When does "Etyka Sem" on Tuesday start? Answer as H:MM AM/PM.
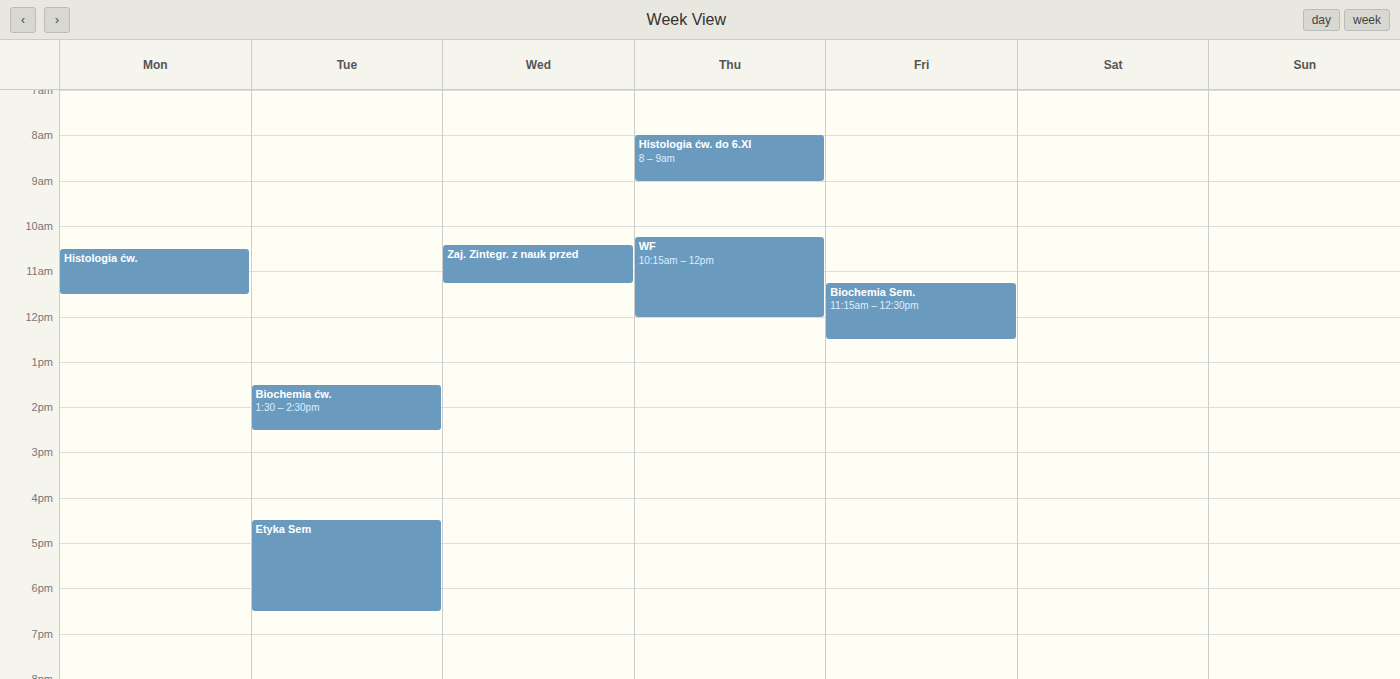
4:30 PM